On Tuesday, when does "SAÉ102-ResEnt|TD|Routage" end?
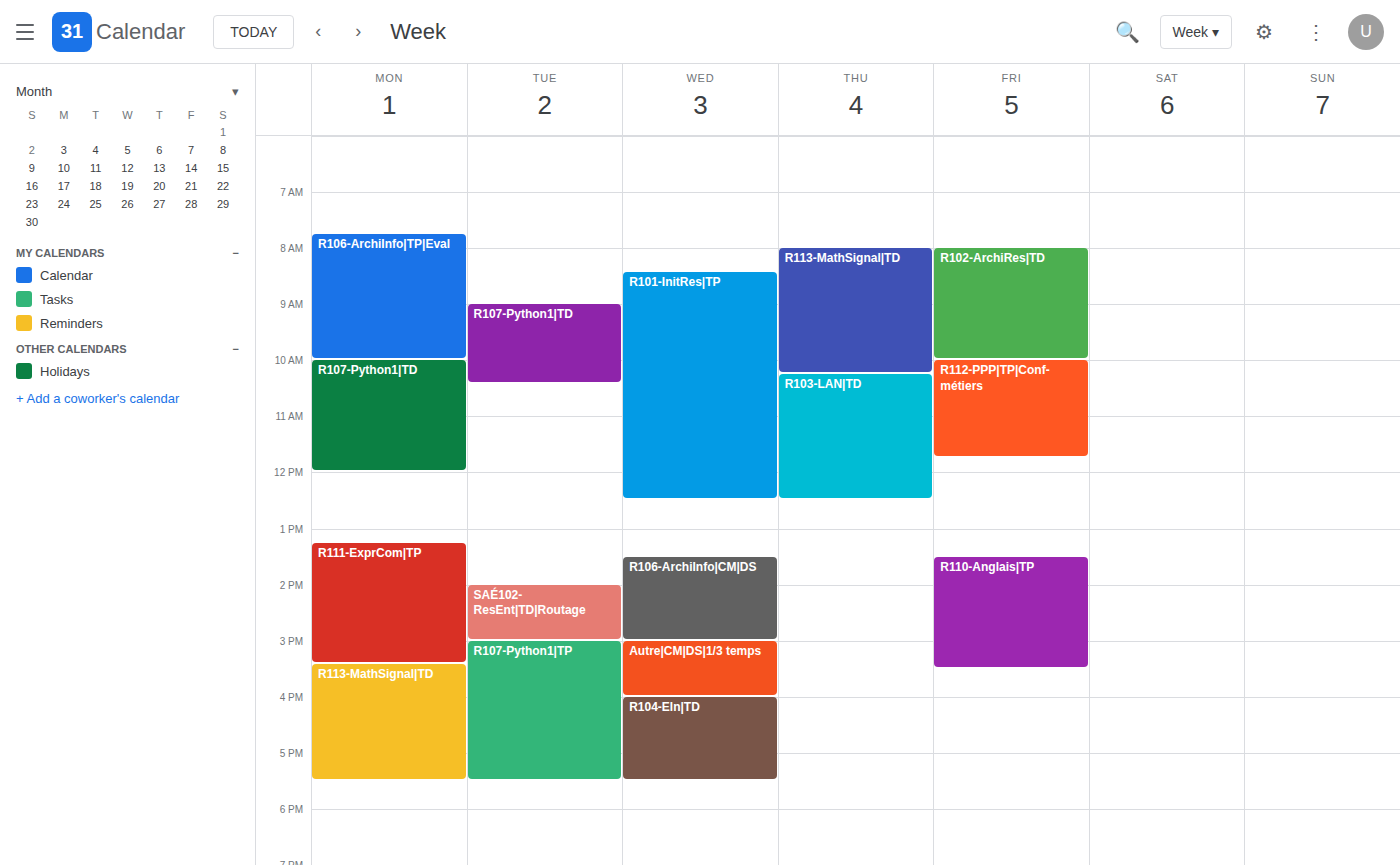
3:00 PM